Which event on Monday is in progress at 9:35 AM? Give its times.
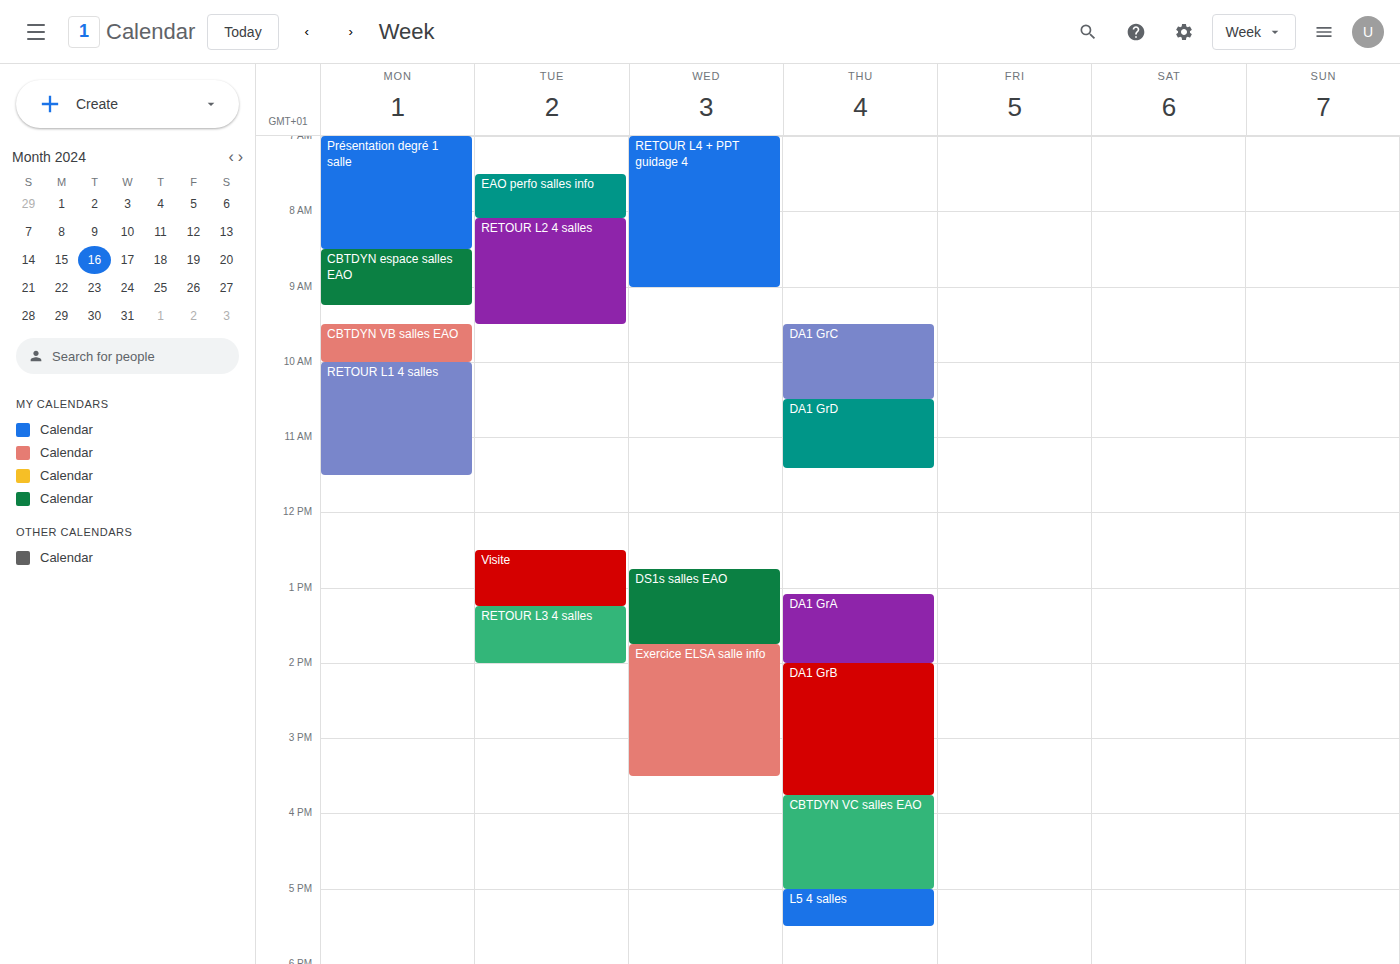
"CBTDYN VB salles EAO", 9:30 AM to 10:00 AM